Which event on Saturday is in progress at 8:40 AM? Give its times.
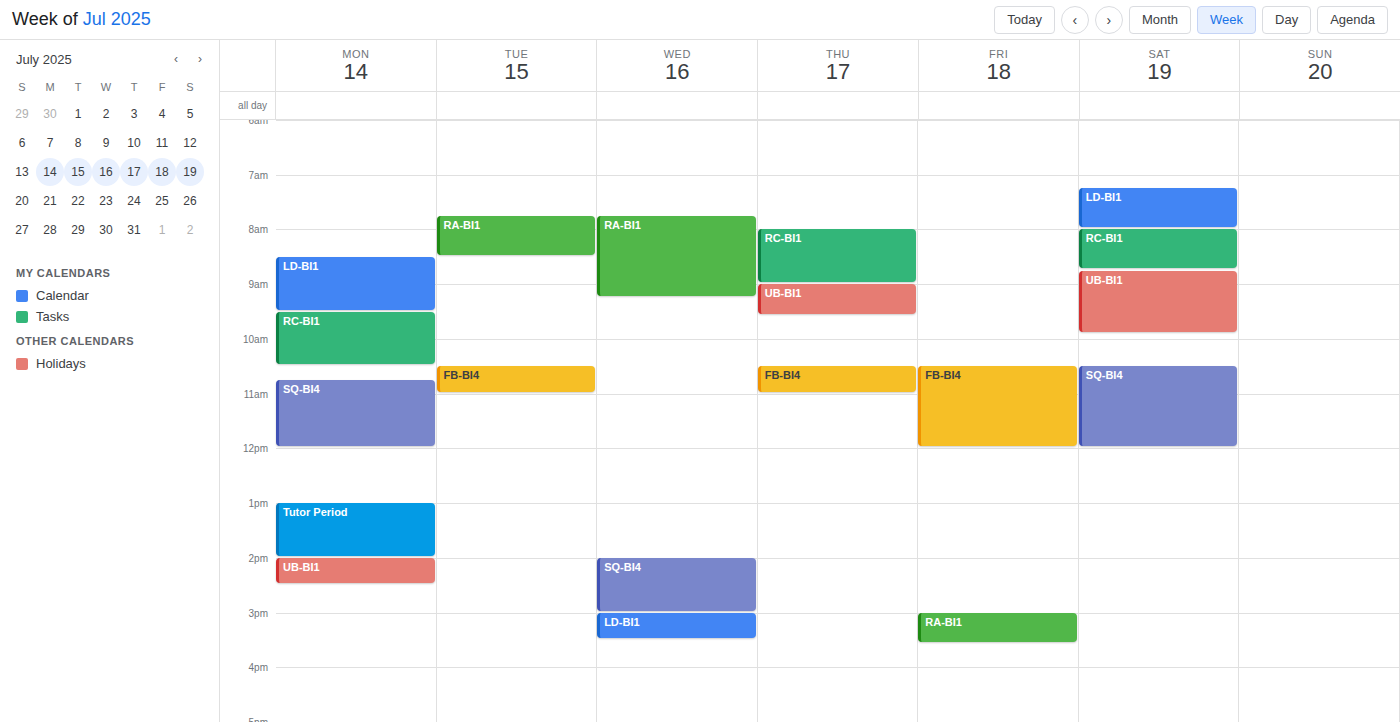
"RC-BI1", 8:00 AM to 8:45 AM